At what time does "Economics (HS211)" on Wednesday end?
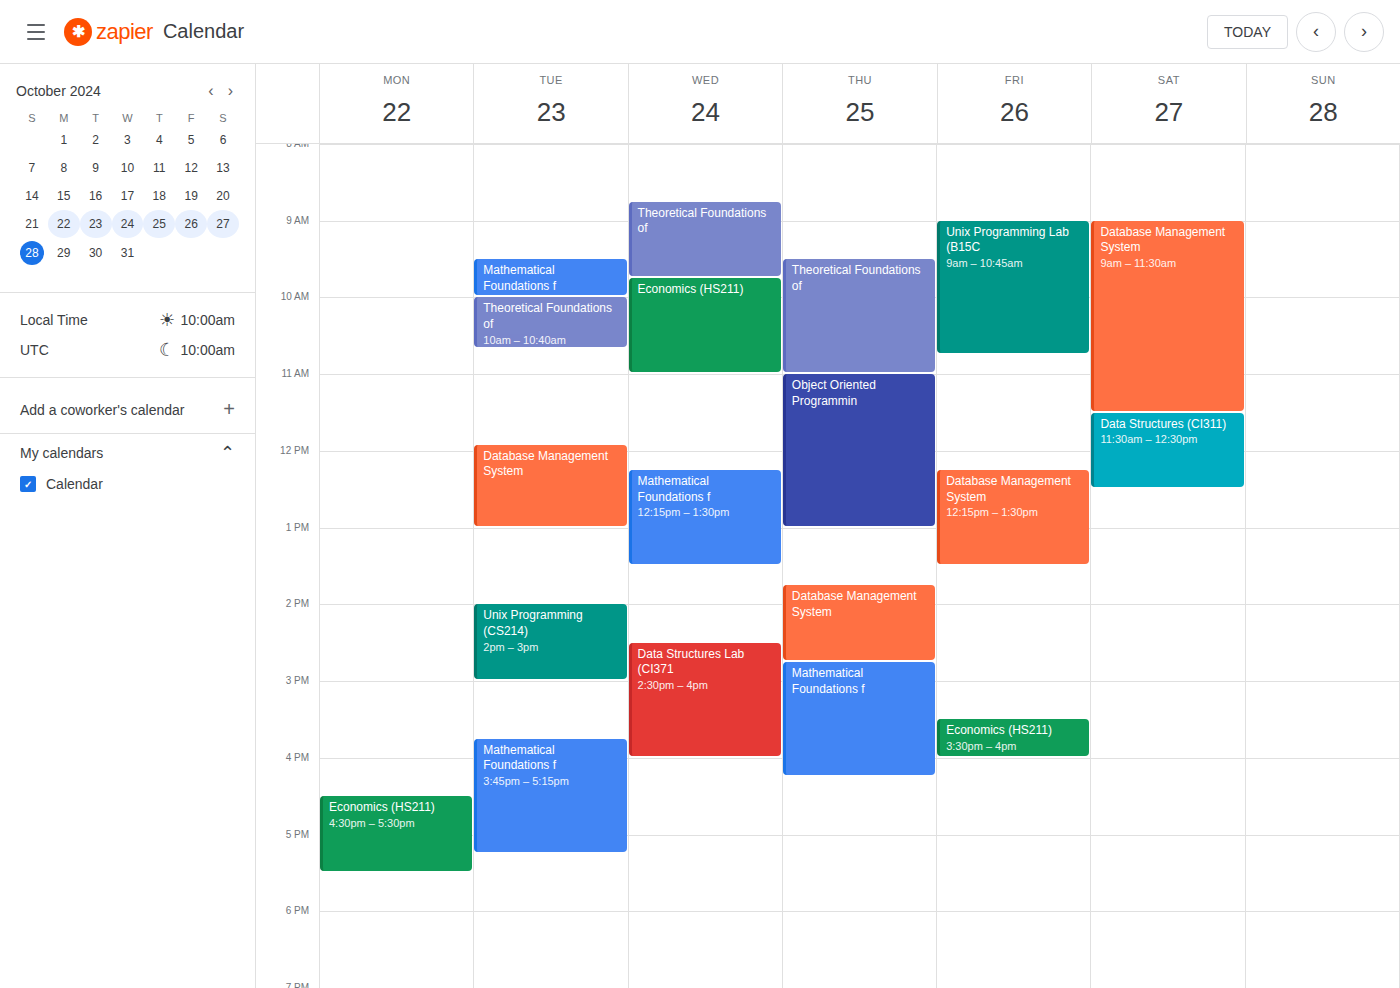
11:00 AM